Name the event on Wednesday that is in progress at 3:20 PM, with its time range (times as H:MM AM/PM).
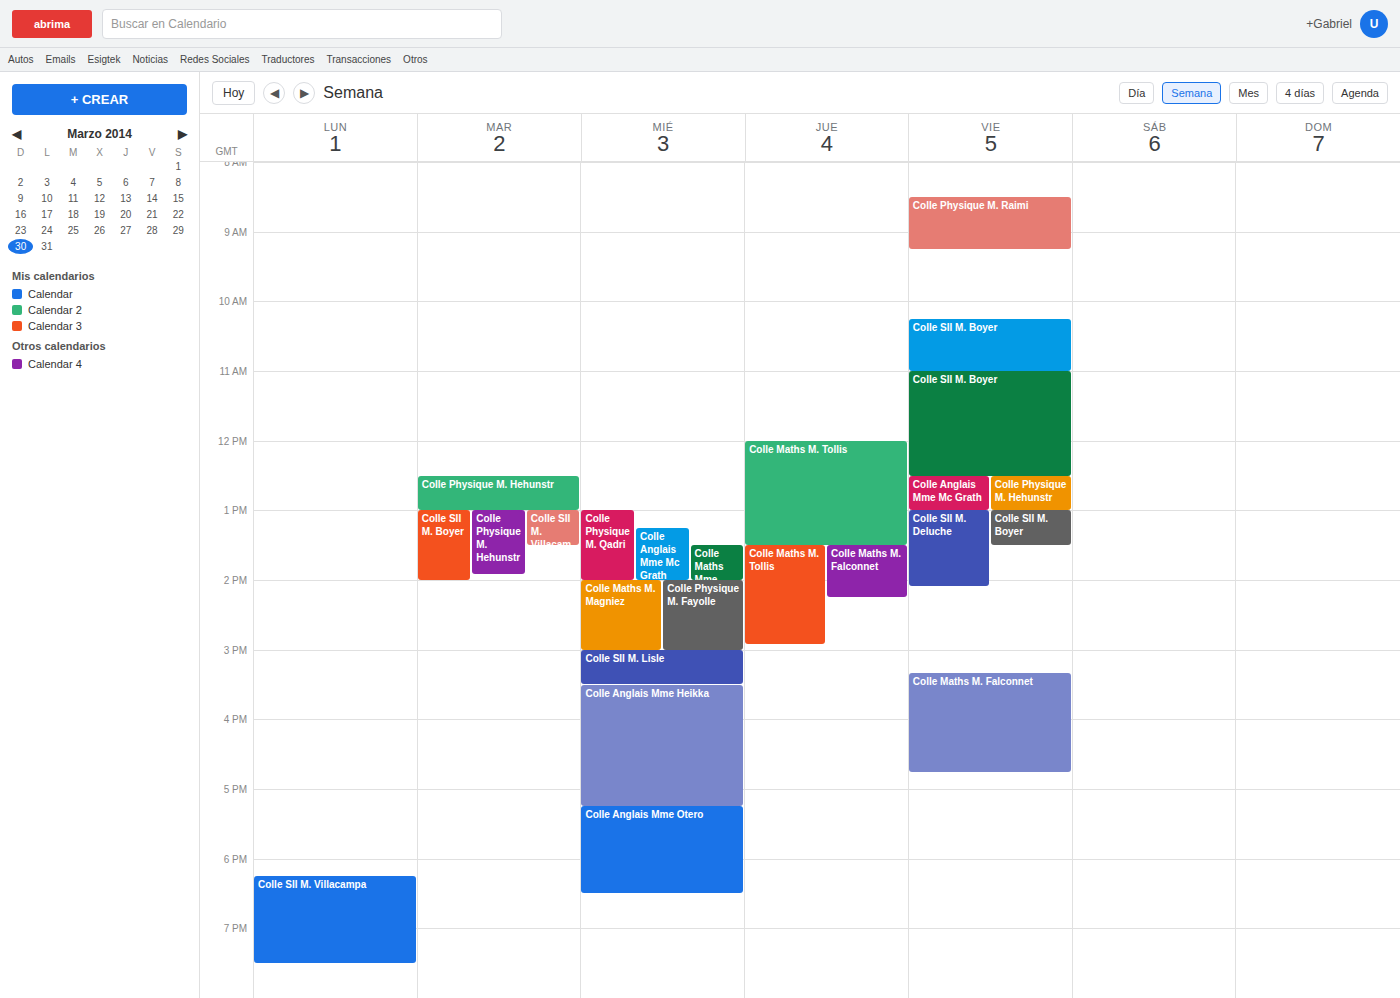
"Colle SII M. Lisle", 3:00 PM to 3:30 PM